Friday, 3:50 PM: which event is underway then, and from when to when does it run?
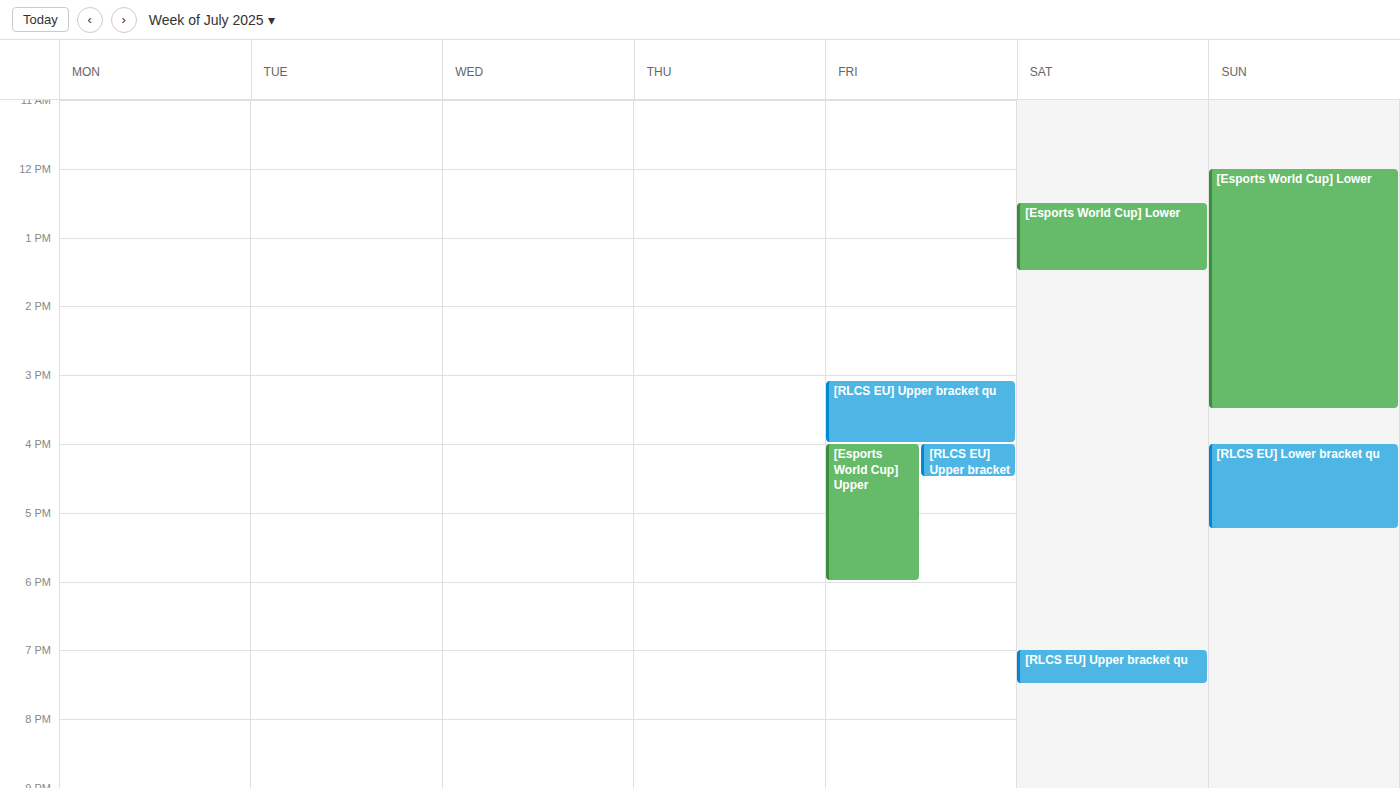
"[RLCS EU] Upper bracket qu", 3:05 PM to 4:00 PM